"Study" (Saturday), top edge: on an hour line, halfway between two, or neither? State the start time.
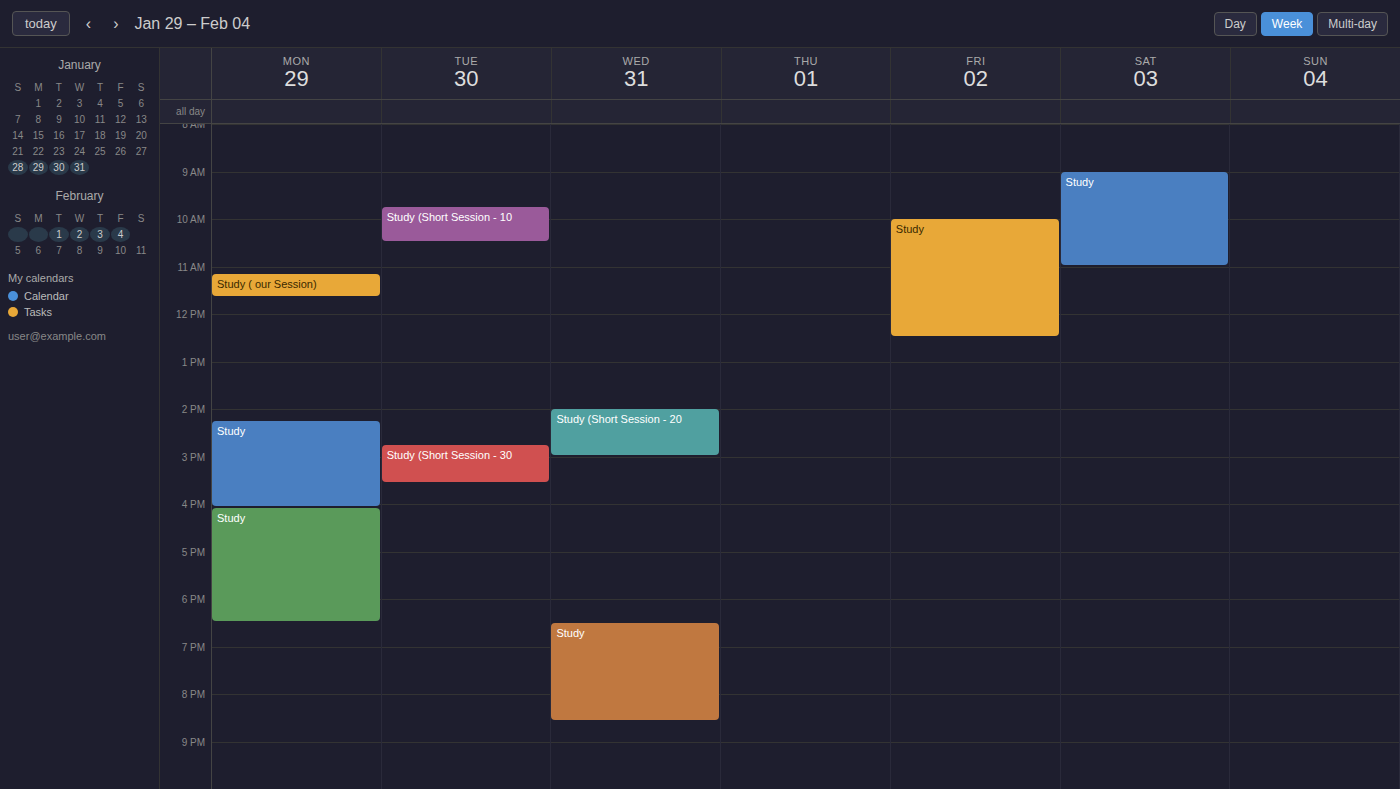
9:00 AM -- exactly on the 9 AM line.